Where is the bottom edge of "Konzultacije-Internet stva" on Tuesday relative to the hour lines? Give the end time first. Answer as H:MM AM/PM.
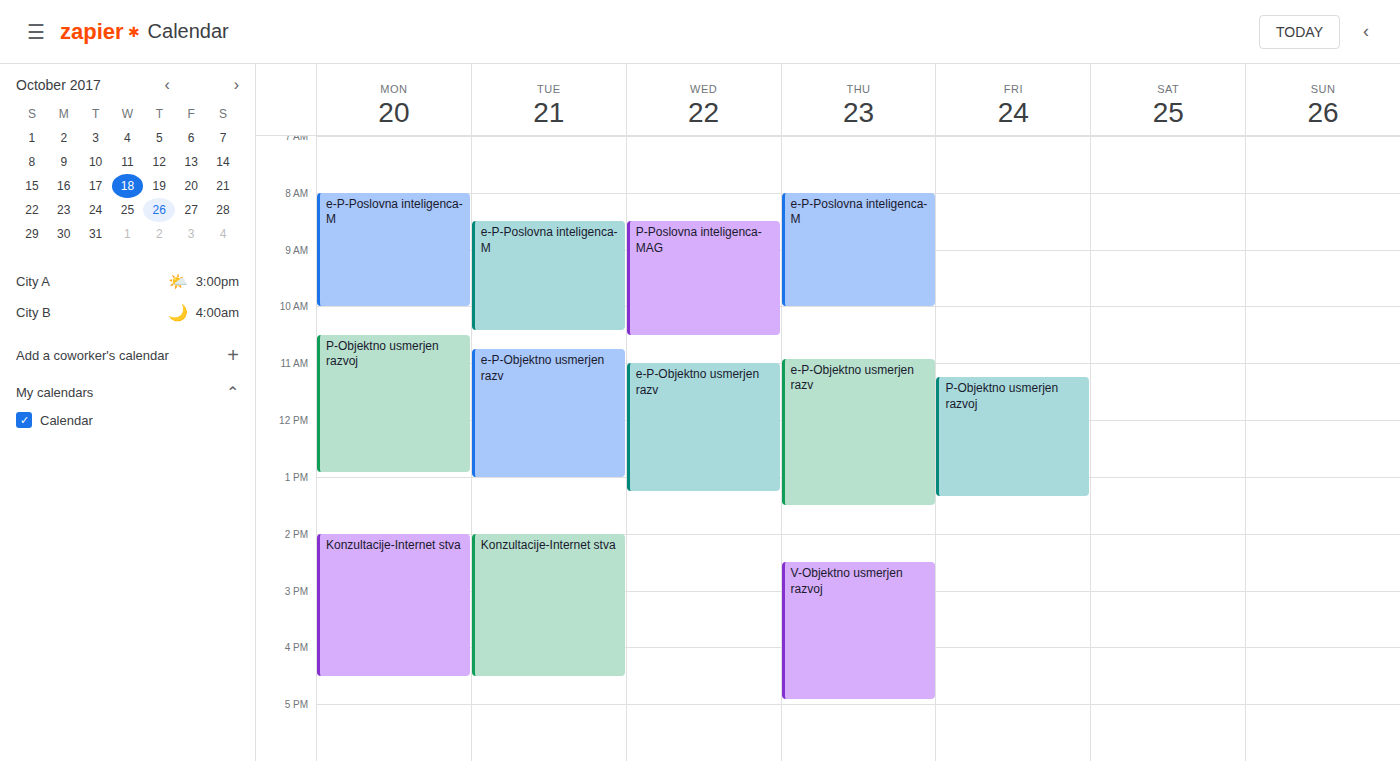
4:30 PM -- halfway between the 4 PM and 5 PM lines.